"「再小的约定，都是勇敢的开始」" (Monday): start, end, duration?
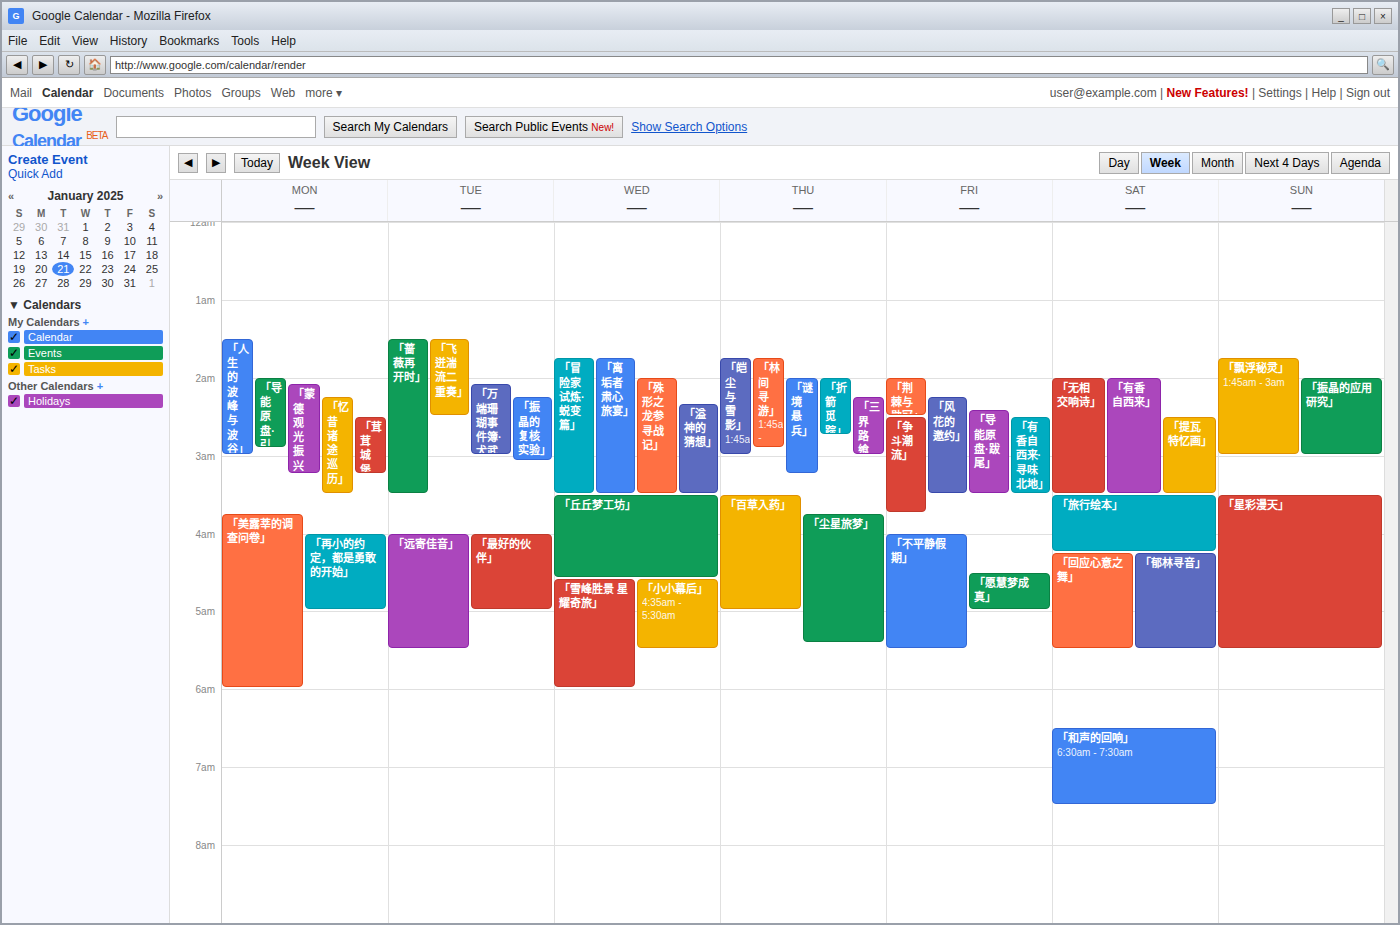
4:00 AM to 5:00 AM, 1 hour